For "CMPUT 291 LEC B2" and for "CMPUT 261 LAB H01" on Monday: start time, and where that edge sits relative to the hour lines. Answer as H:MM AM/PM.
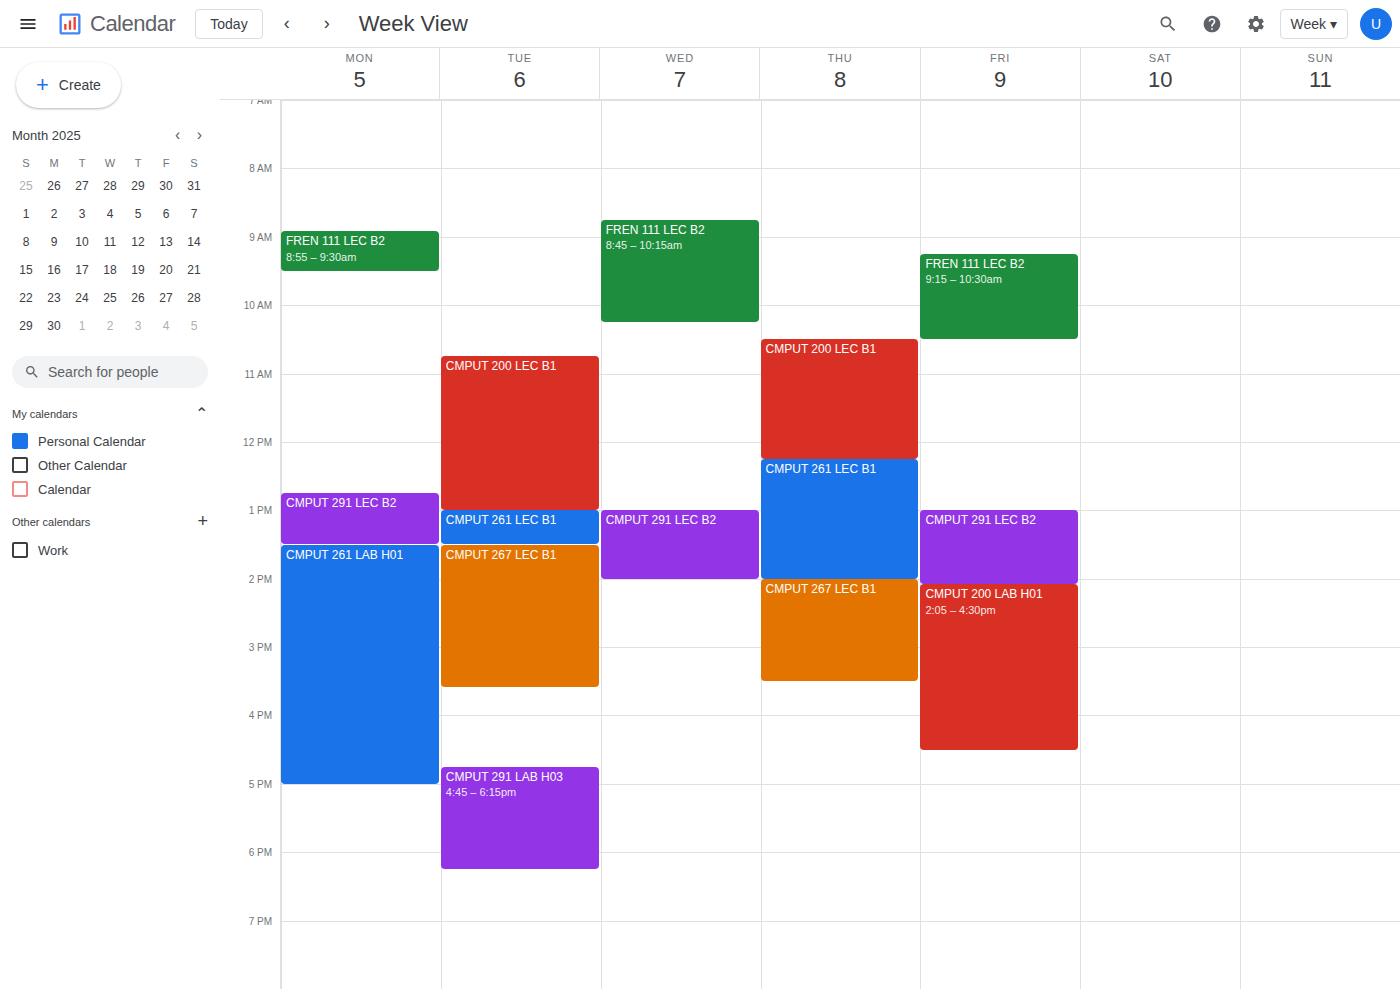
"CMPUT 291 LEC B2": 12:45 PM, neither: three quarters of the way from the 12 PM line to the 1 PM line. "CMPUT 261 LAB H01": 1:30 PM, halfway between the 1 PM and 2 PM lines.